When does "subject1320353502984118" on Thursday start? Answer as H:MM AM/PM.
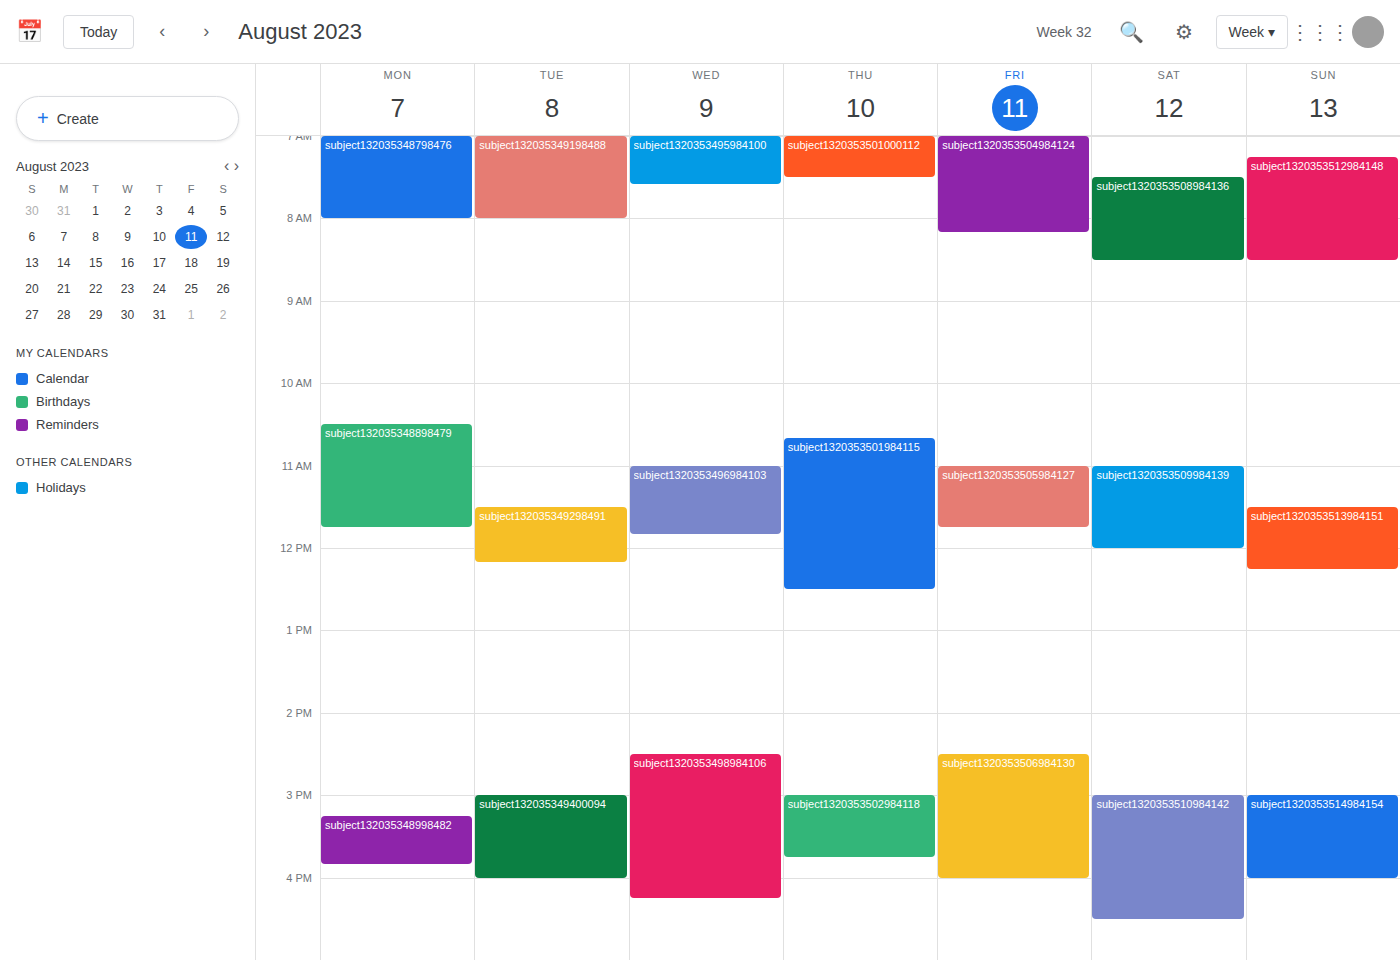
3:00 PM